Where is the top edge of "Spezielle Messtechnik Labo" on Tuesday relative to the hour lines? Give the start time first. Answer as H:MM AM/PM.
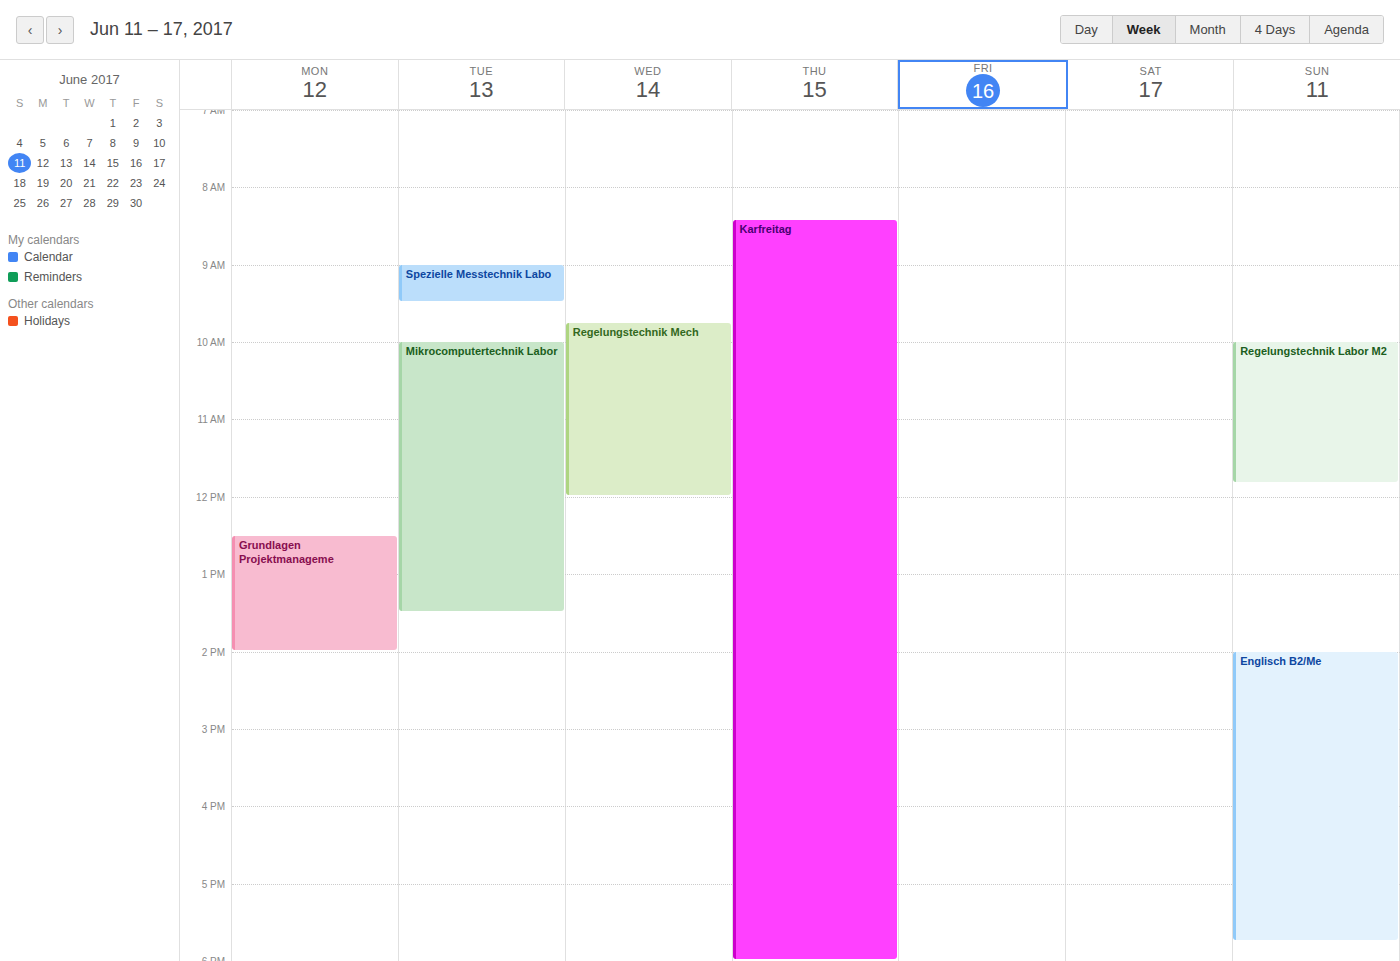
9:00 AM -- exactly on the 9 AM line.